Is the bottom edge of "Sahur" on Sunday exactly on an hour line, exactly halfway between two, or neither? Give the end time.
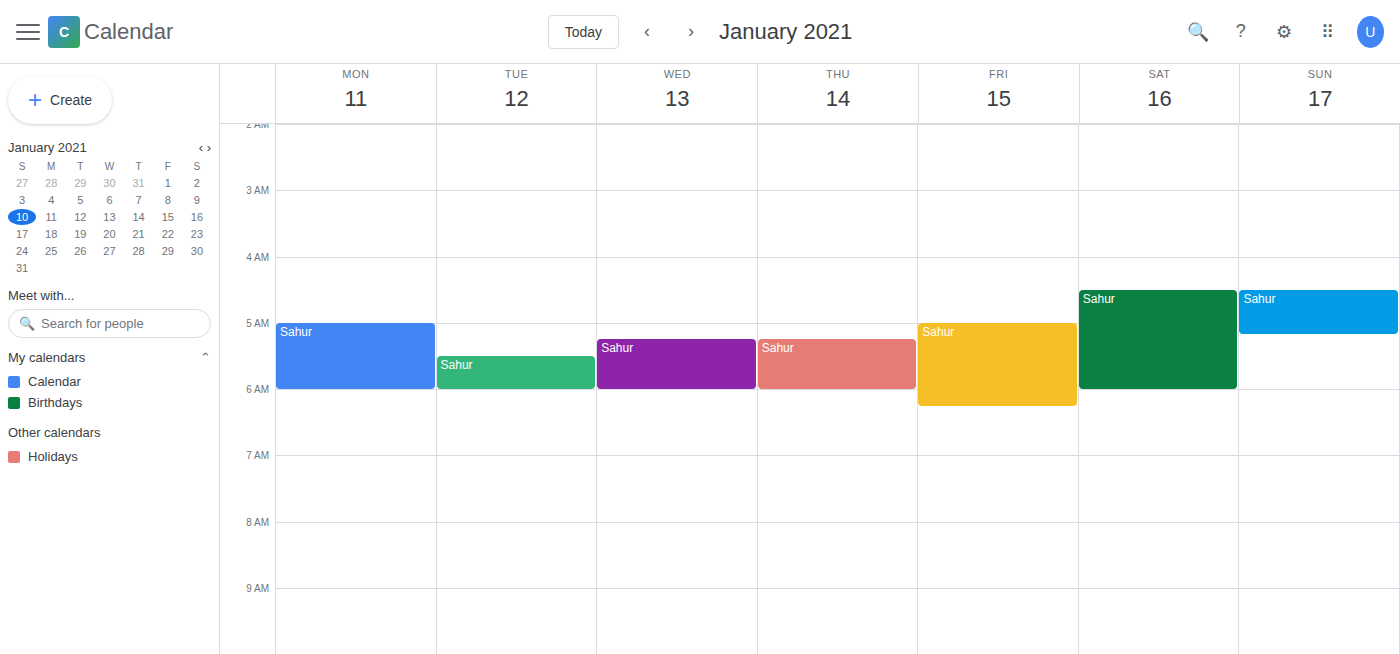
5:10 AM -- neither: 10 minutes below the 5 AM line and 50 minutes above the 6 AM line.